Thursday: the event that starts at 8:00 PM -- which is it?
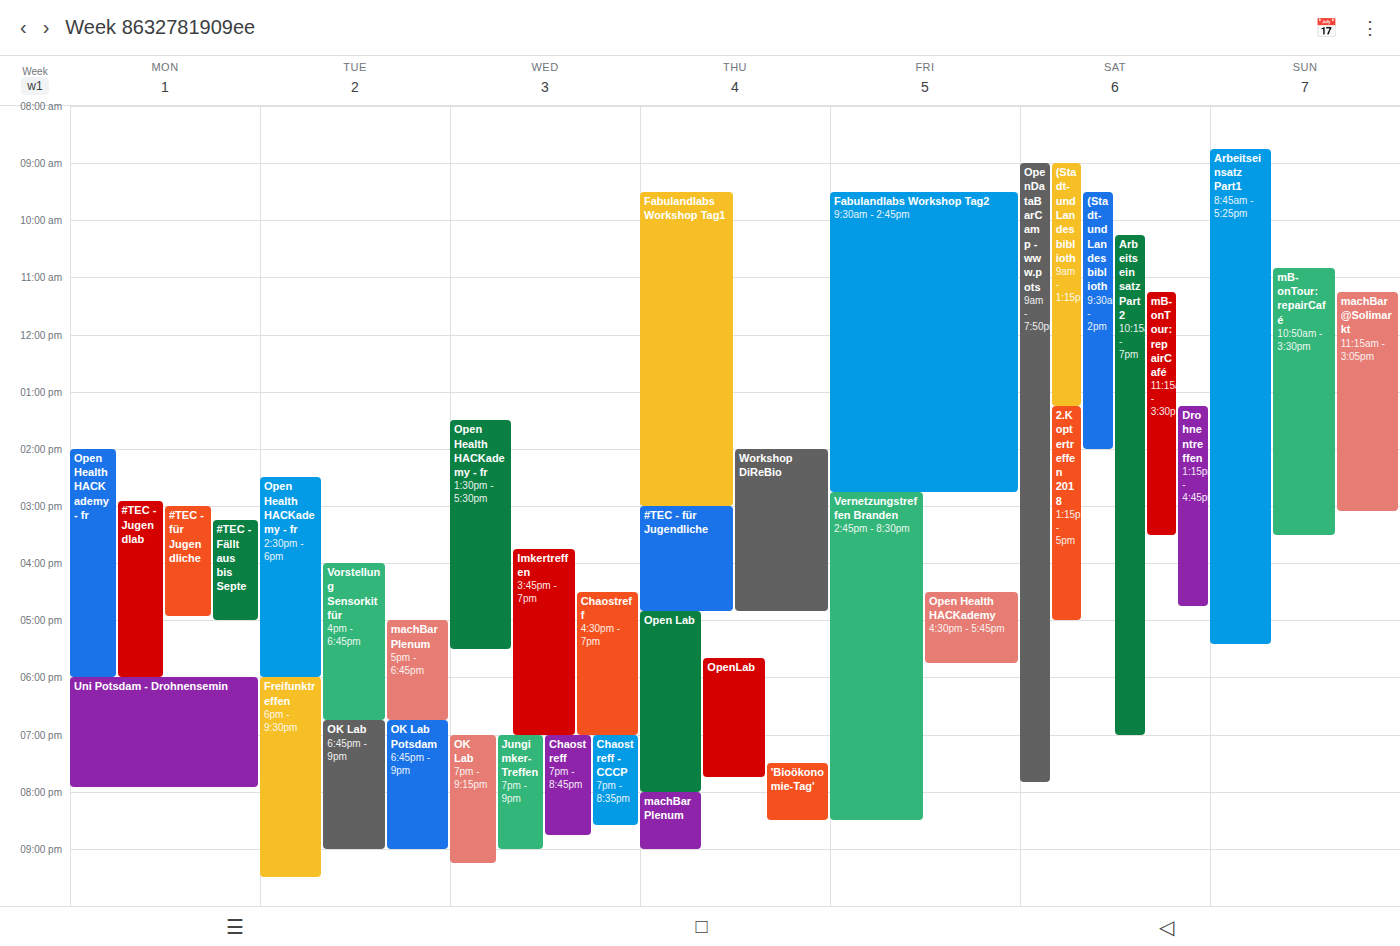
"machBar Plenum"